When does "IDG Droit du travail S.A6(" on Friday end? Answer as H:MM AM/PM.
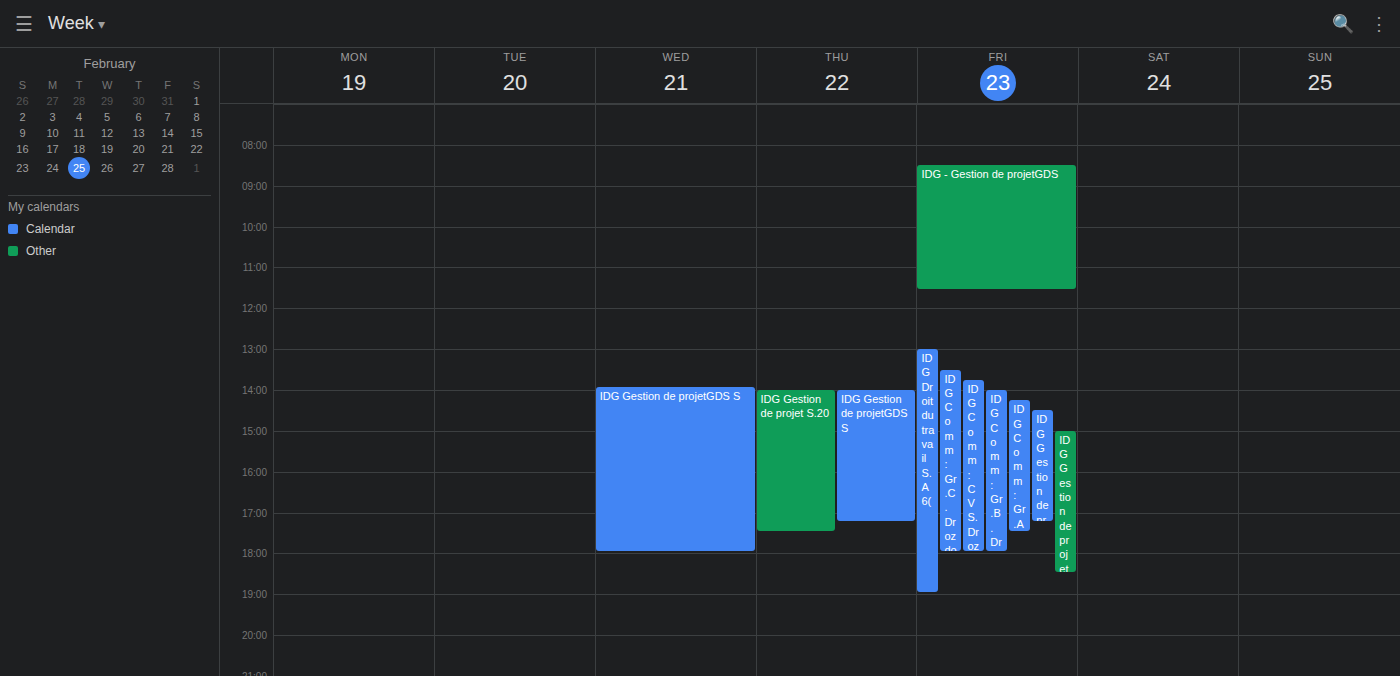
7:00 PM